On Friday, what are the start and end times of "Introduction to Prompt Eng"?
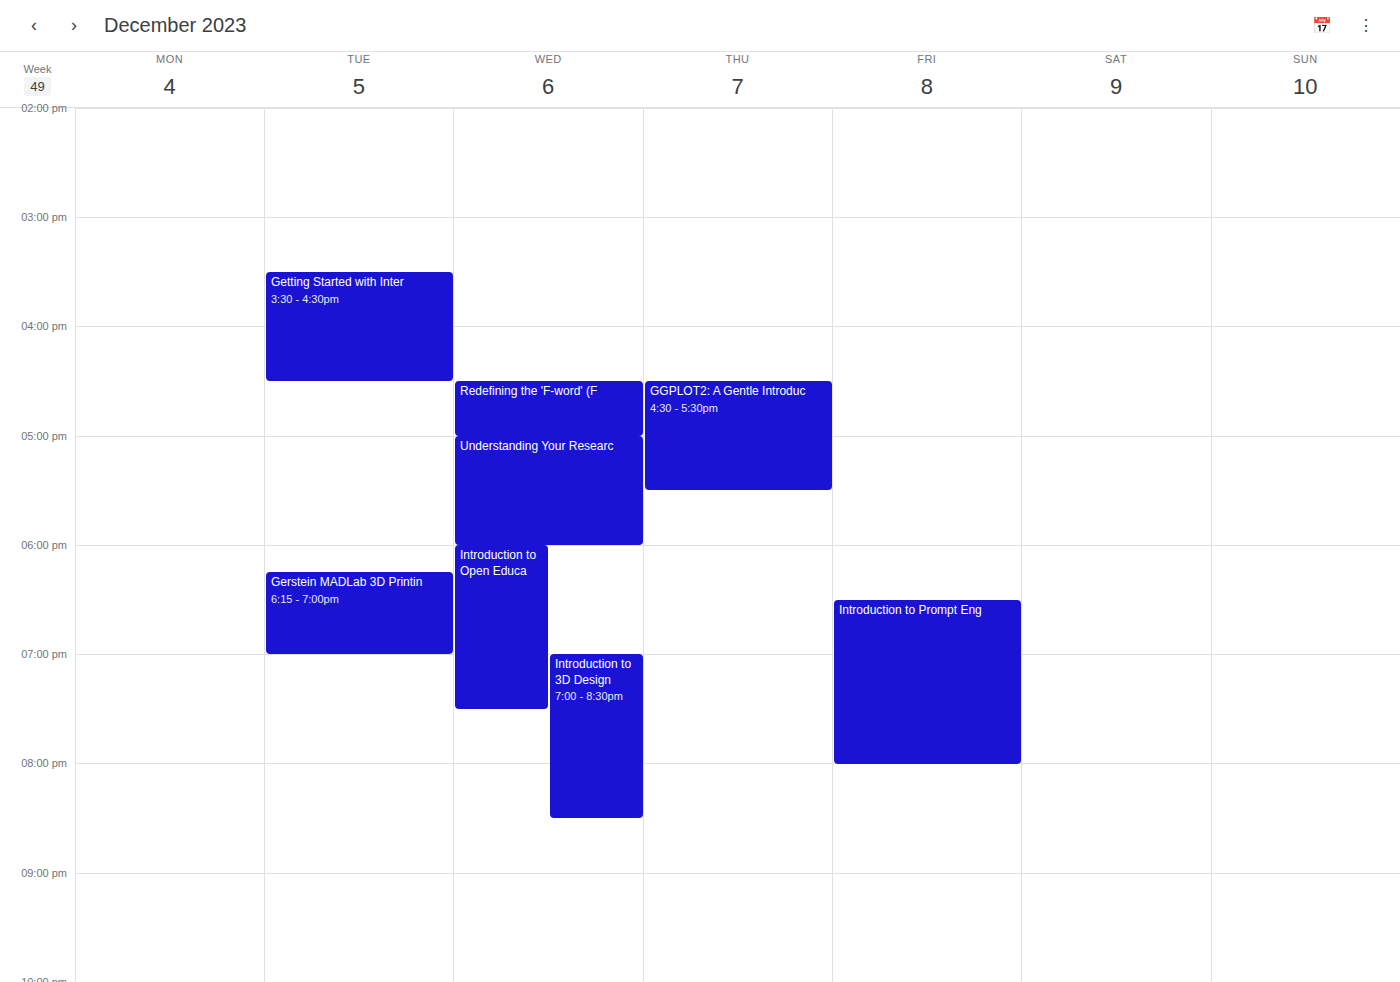
6:30 PM to 8:00 PM